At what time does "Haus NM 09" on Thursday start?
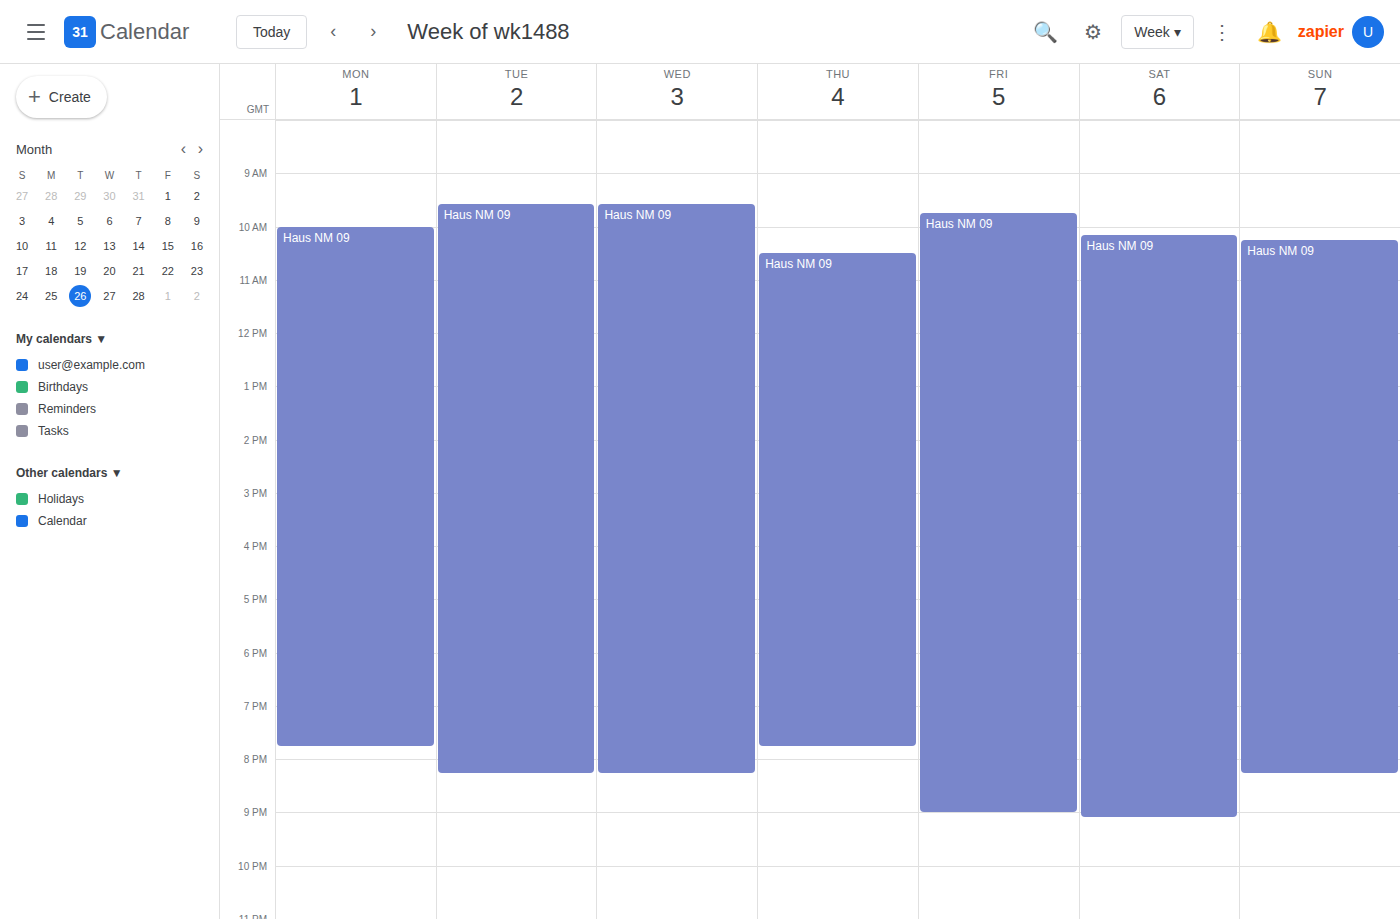
10:30 AM